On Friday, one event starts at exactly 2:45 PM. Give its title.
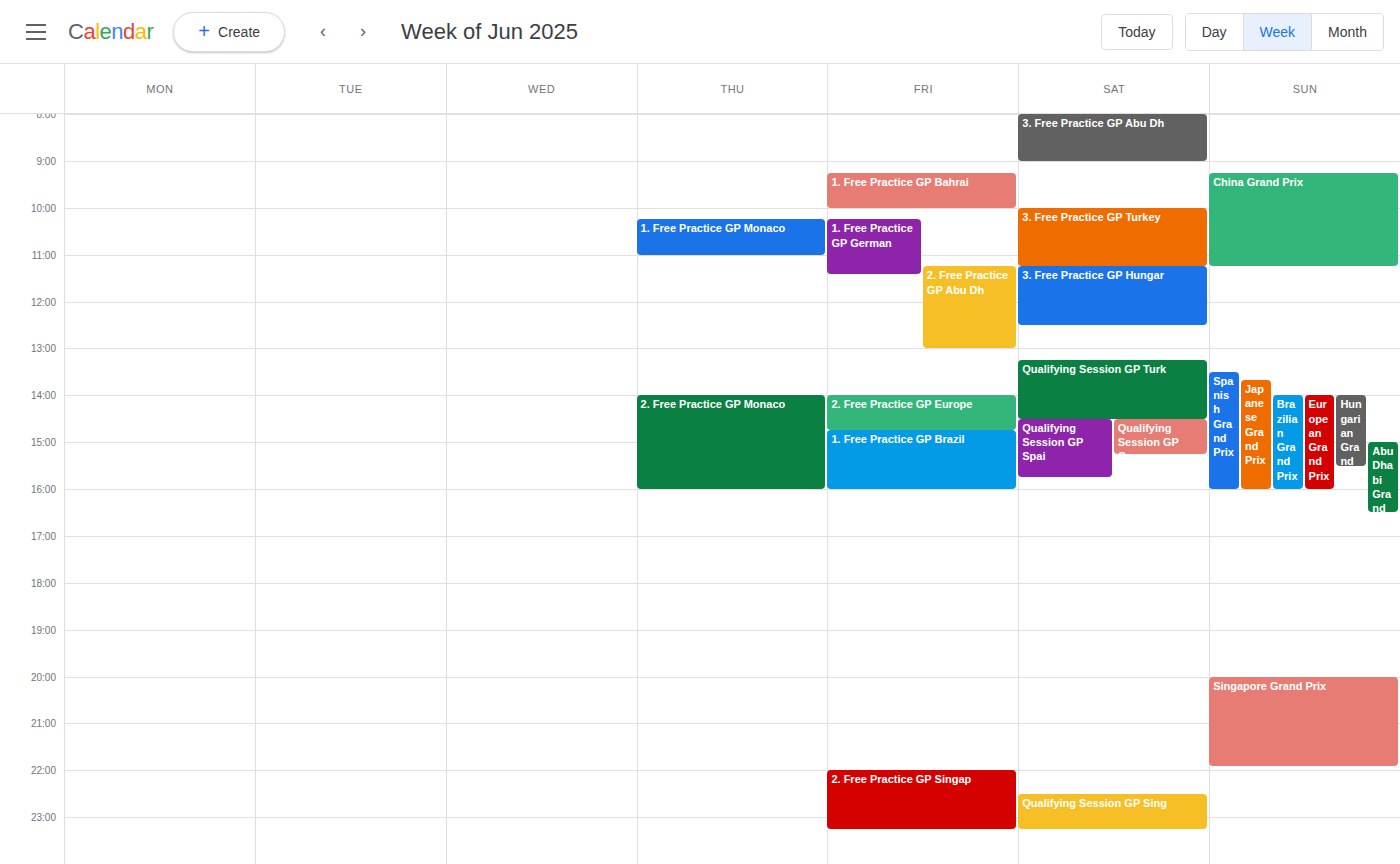
"1. Free Practice GP Brazil"